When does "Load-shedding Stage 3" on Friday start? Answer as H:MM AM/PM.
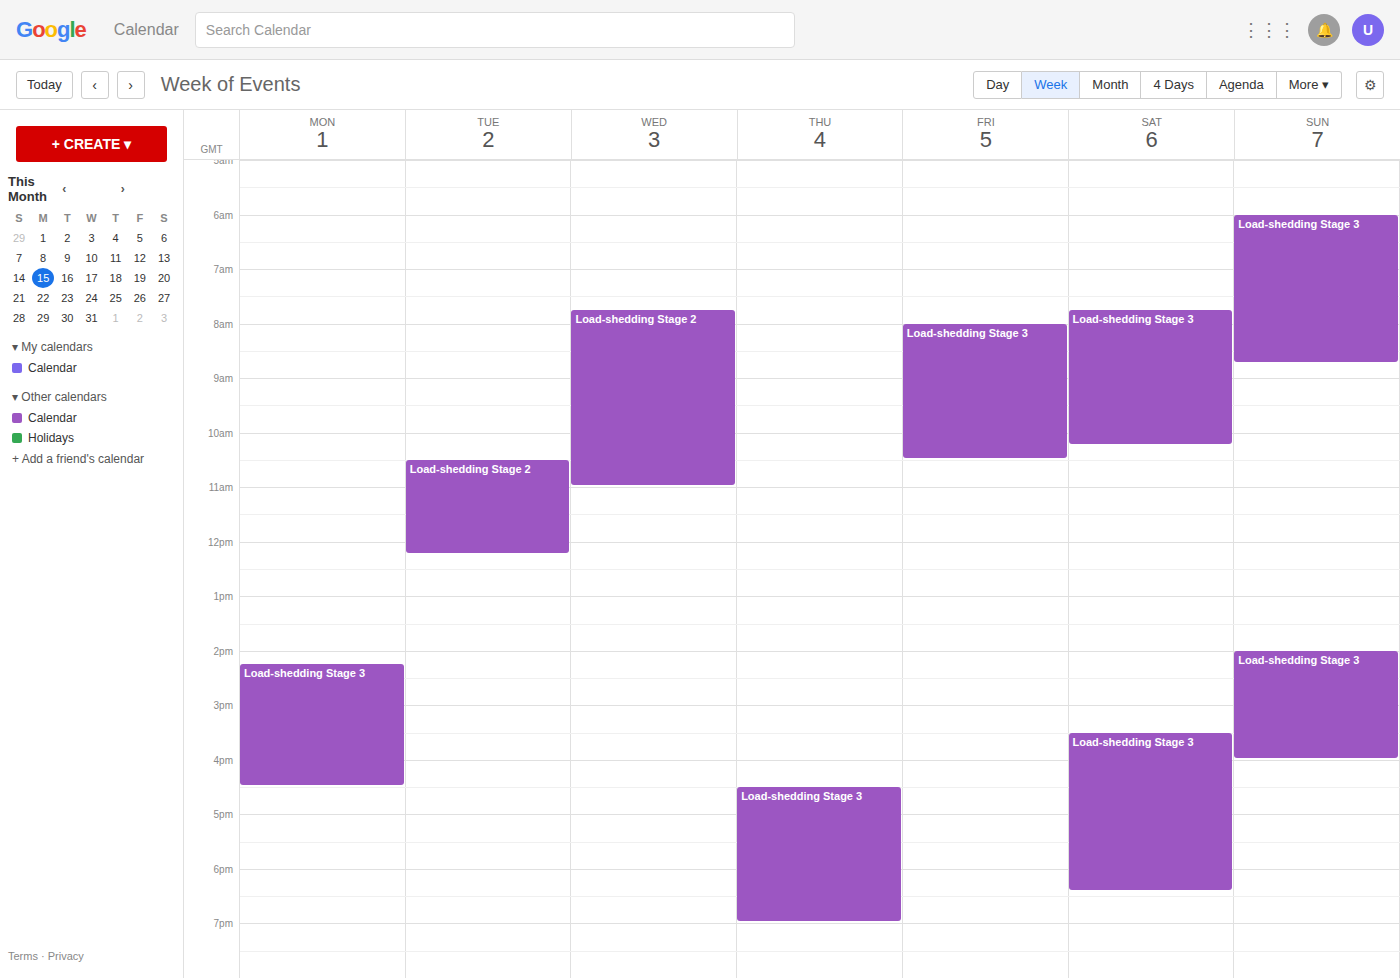
8:00 AM